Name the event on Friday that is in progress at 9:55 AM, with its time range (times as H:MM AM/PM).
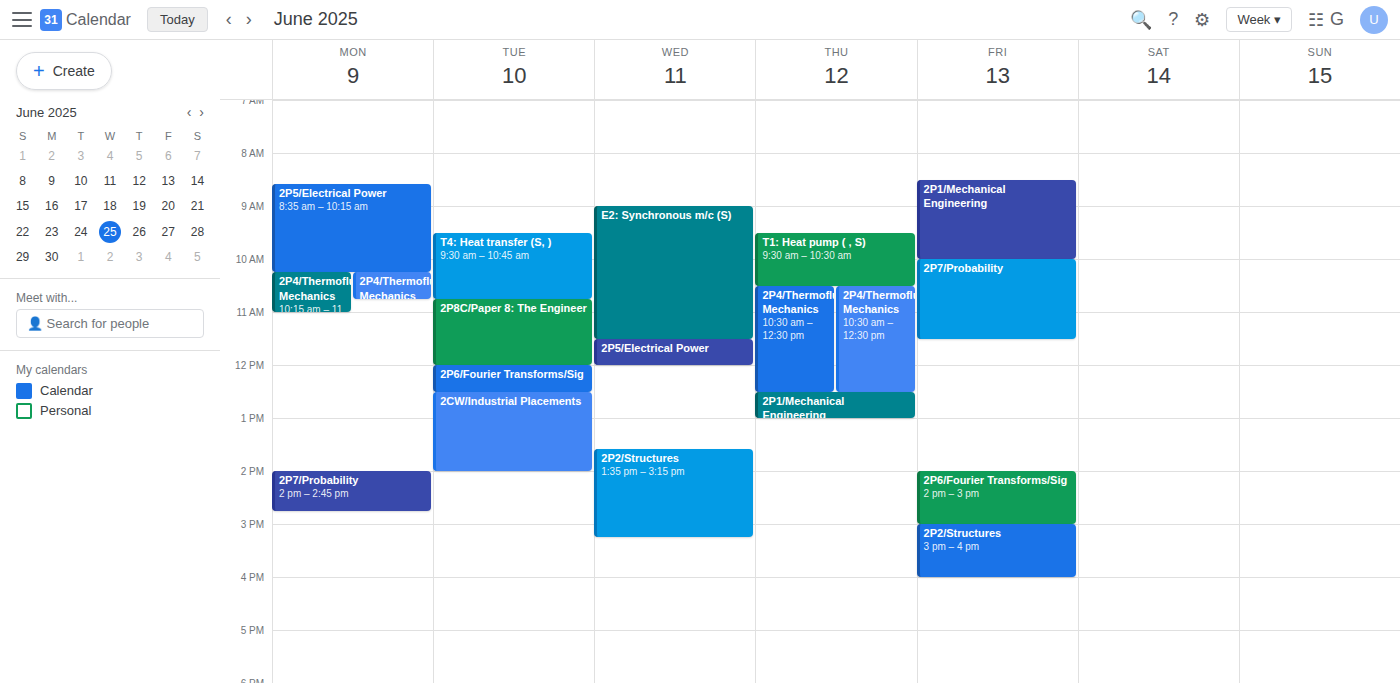
"2P1/Mechanical Engineering", 8:30 AM to 10:00 AM